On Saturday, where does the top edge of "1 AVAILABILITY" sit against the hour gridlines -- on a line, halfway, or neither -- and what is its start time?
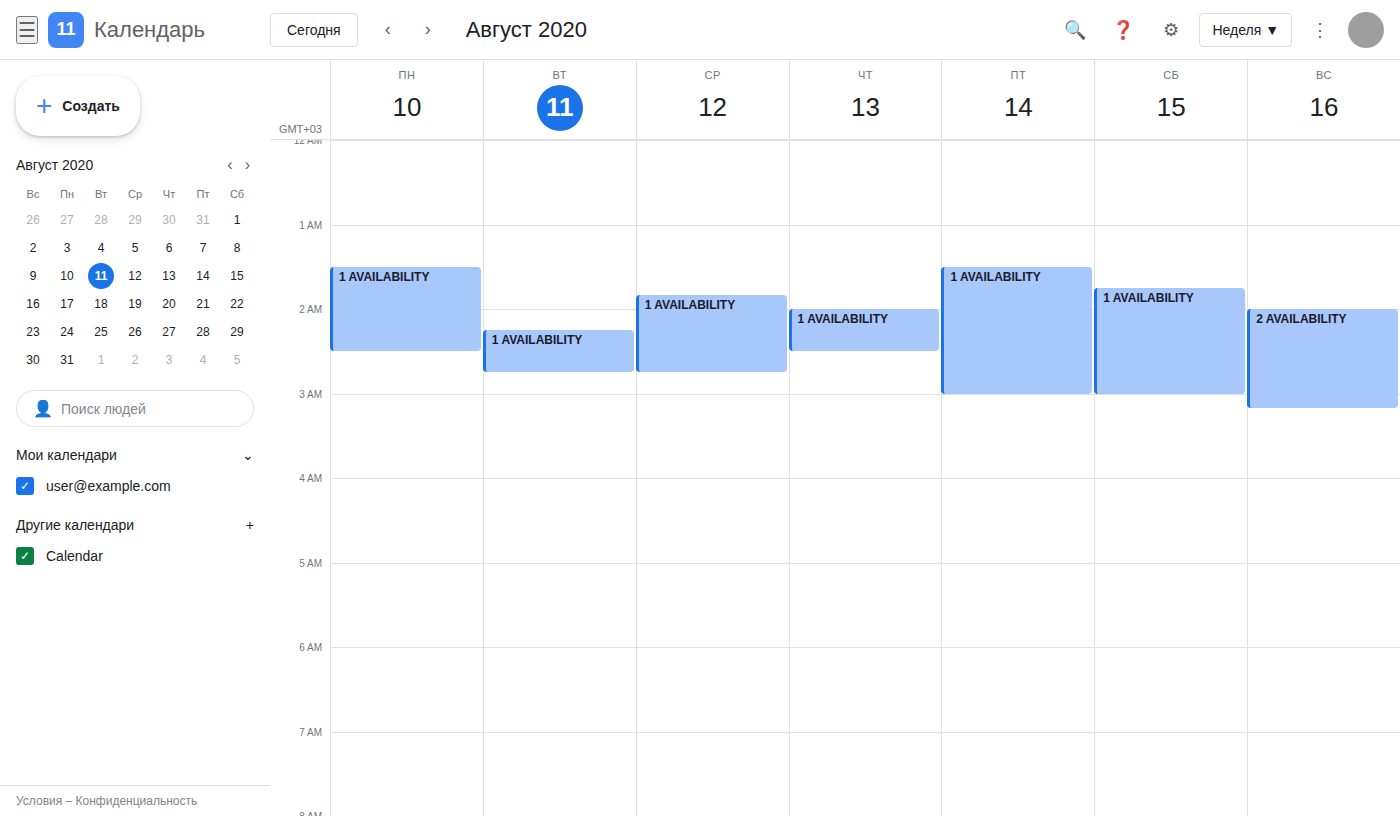
1:45 AM -- neither: three quarters of the way from the 1 AM line to the 2 AM line.